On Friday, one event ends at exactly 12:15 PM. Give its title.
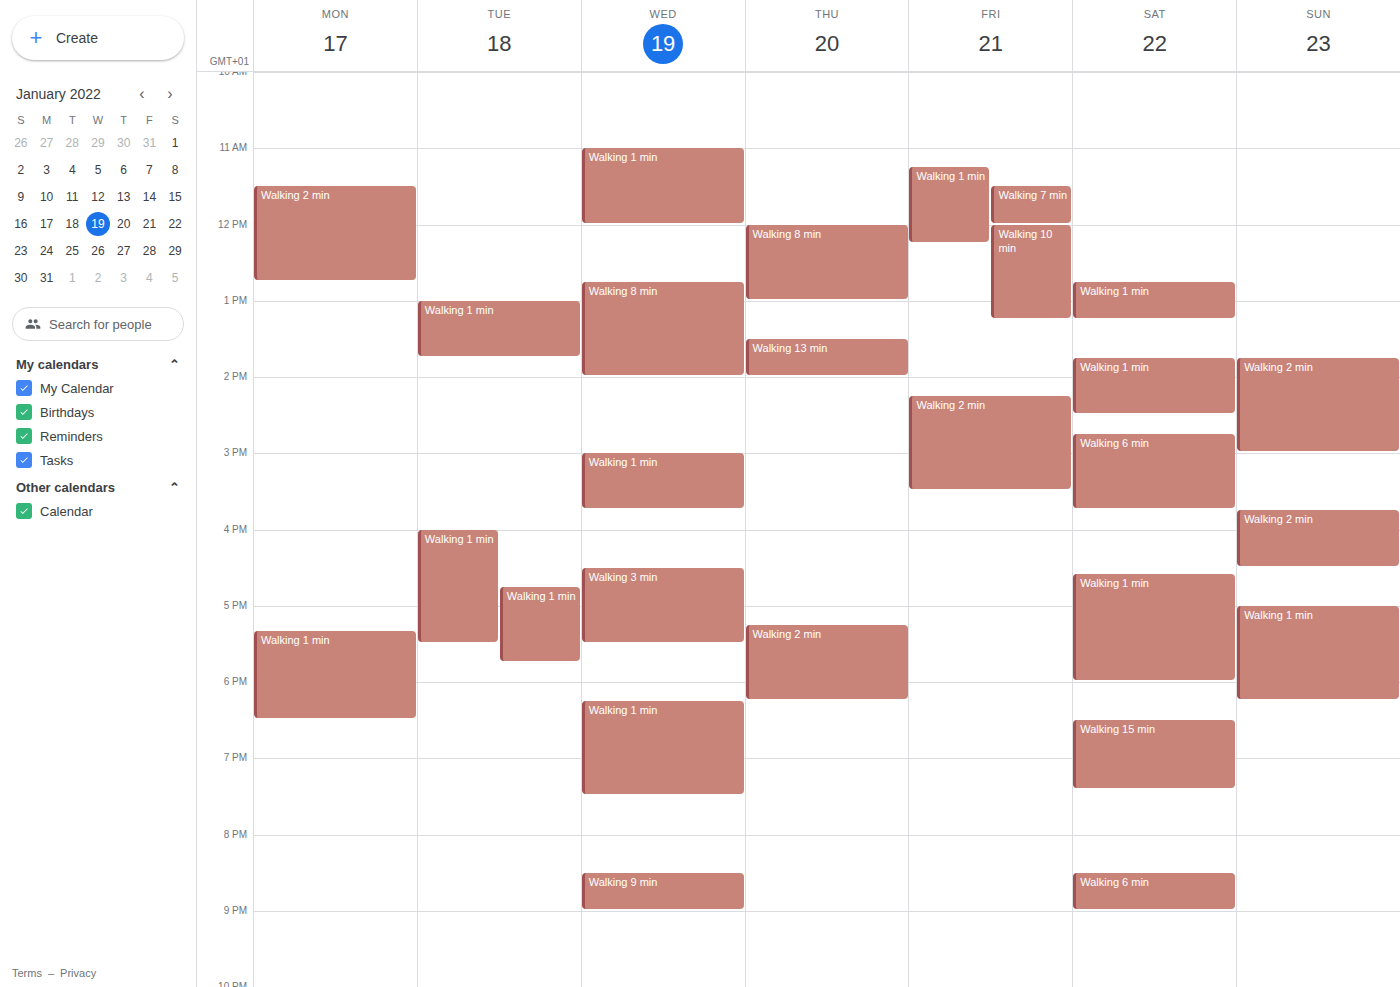
"Walking 1 min"